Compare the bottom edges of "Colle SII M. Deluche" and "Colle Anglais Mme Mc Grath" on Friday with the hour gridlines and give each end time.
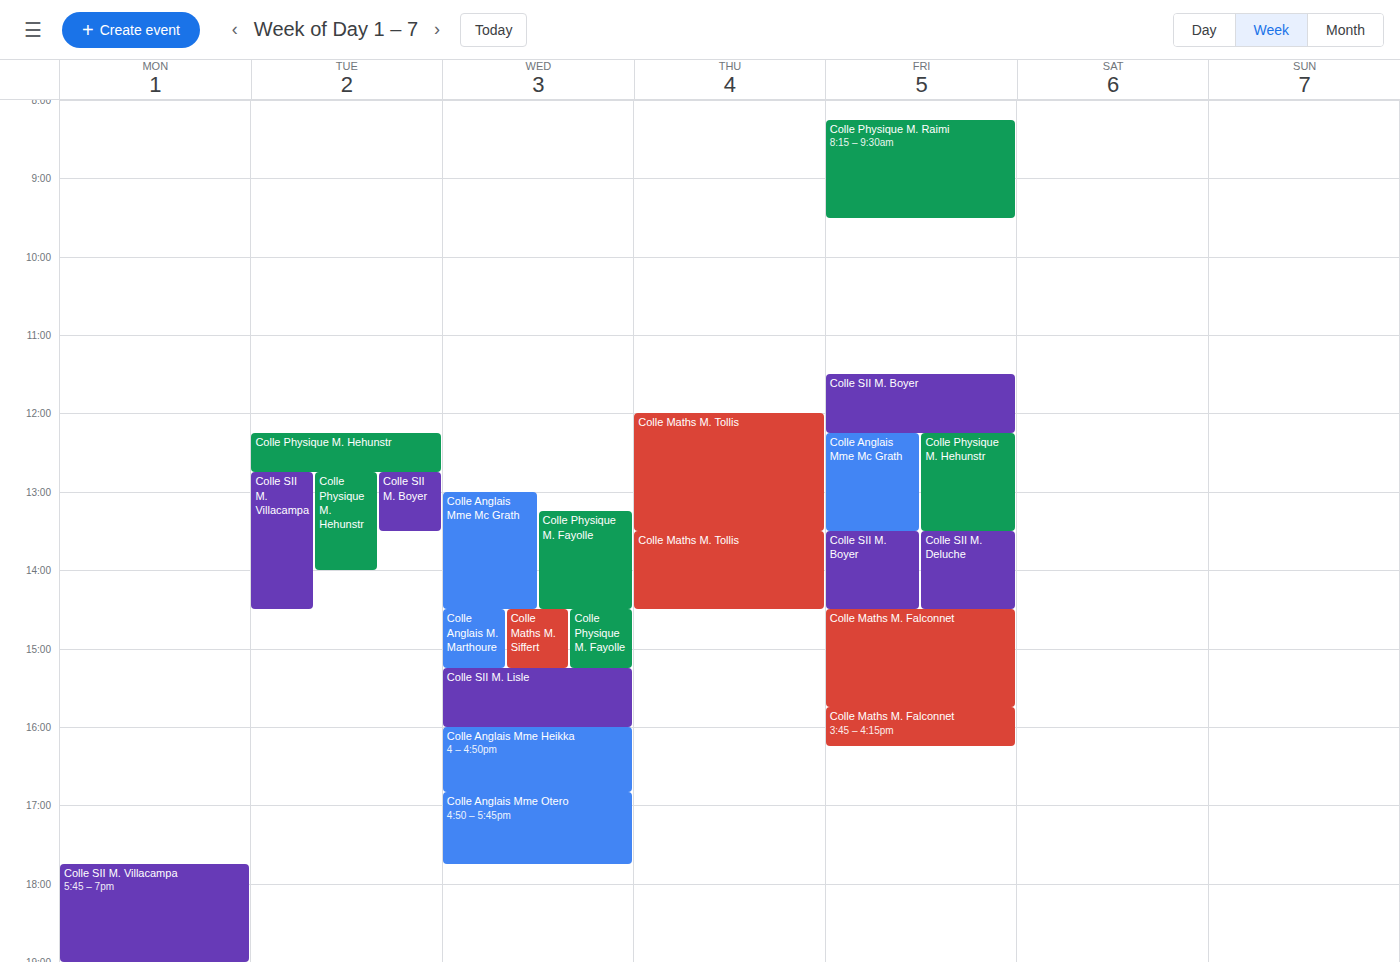
"Colle SII M. Deluche": 2:30 PM, halfway between the 2 PM and 3 PM lines. "Colle Anglais Mme Mc Grath": 1:30 PM, halfway between the 1 PM and 2 PM lines.